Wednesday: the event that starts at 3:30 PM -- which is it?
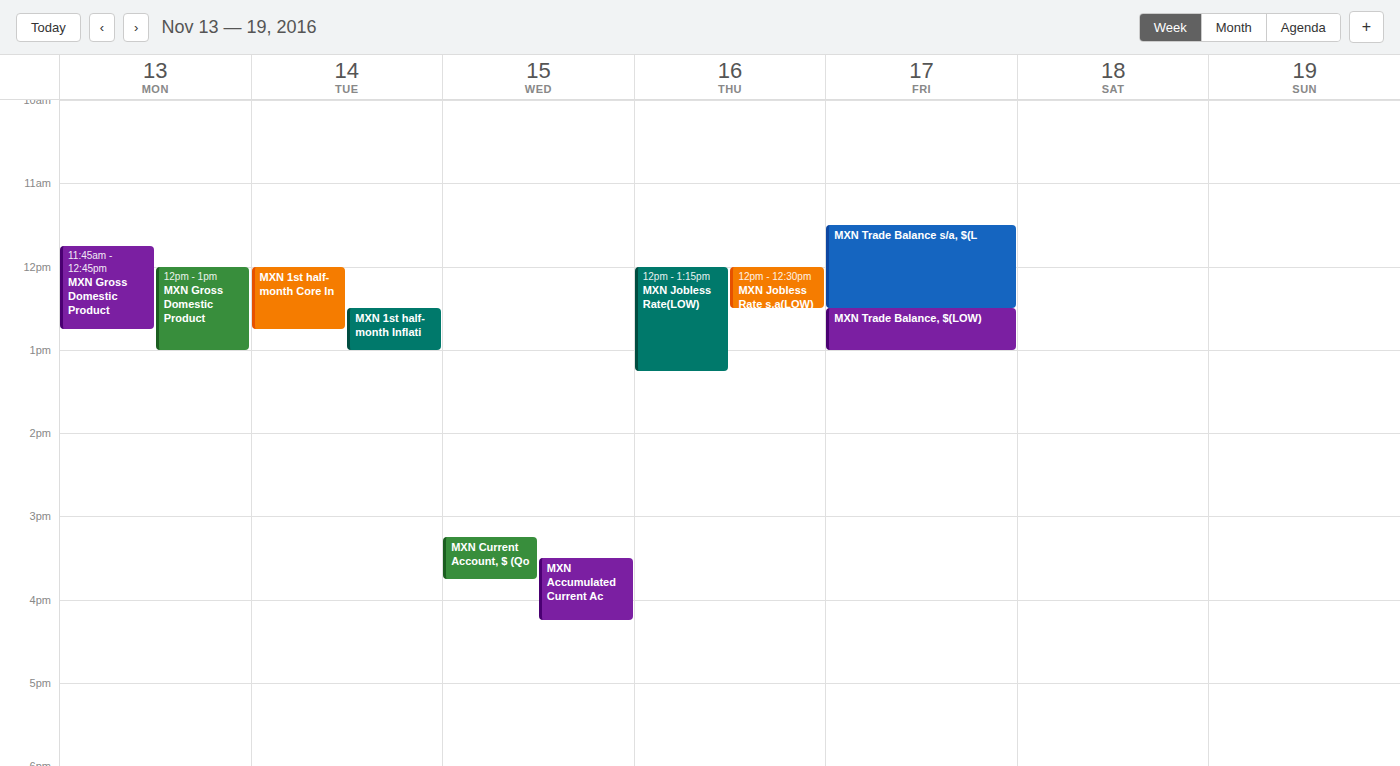
"MXN Accumulated Current Ac"